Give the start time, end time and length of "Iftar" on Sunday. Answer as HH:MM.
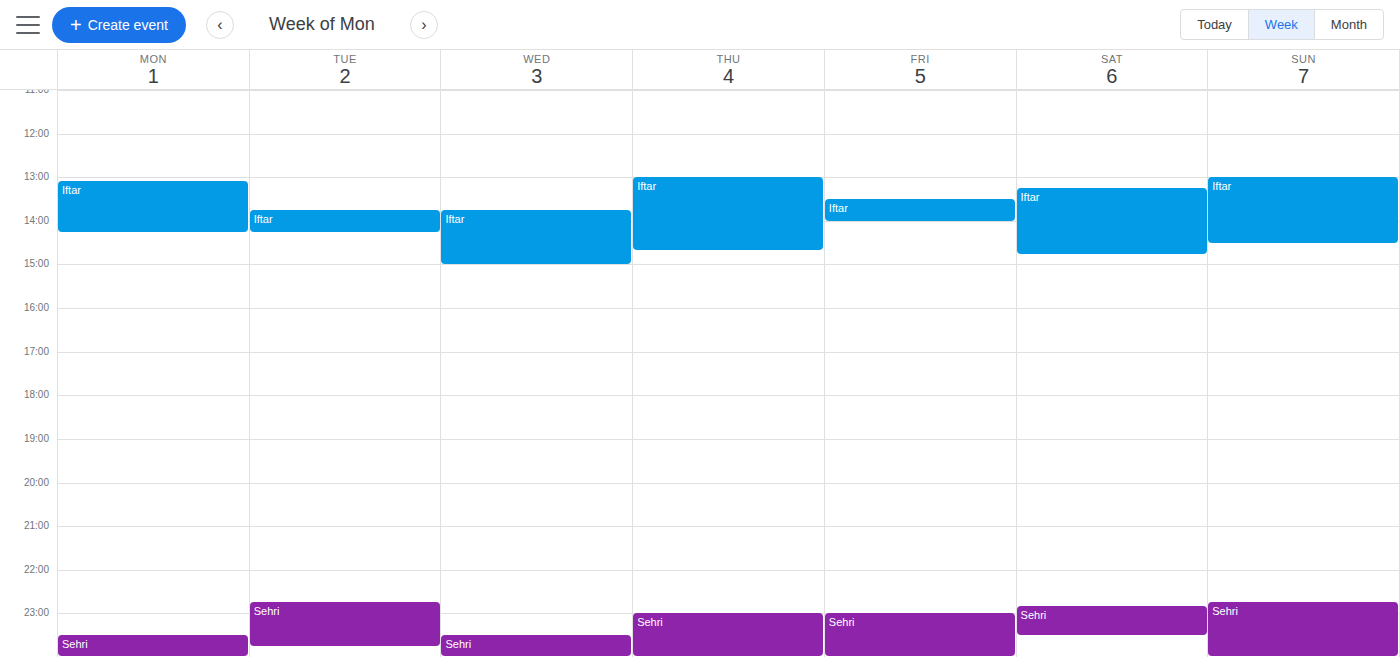
13:00 to 14:30, 1 hour 30 minutes